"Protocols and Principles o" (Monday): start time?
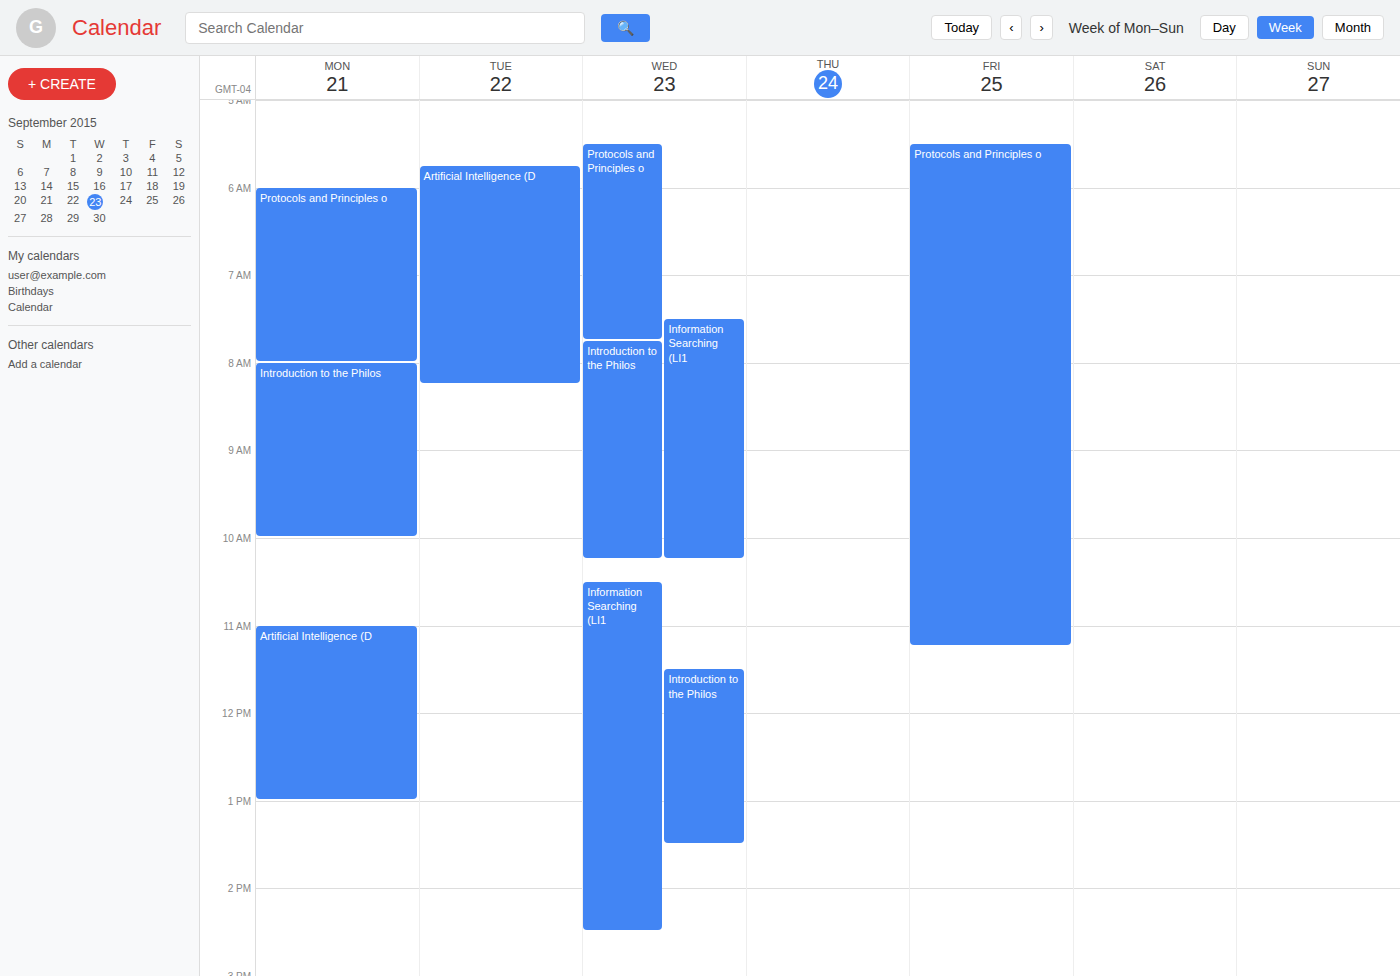
6:00 AM